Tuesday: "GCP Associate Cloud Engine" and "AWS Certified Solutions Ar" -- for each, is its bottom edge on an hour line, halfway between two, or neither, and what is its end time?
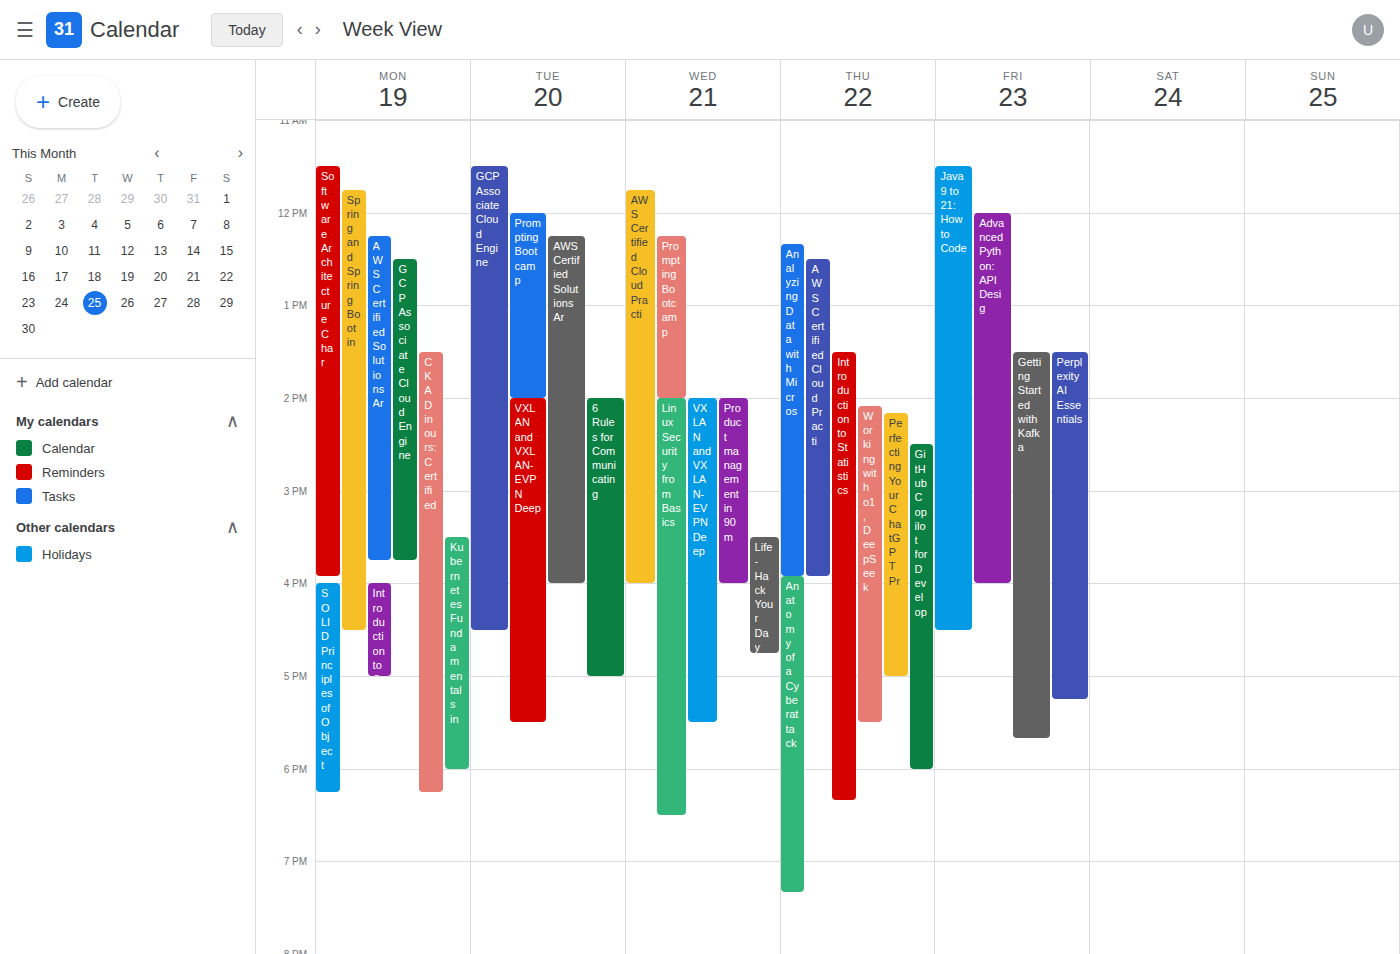
"GCP Associate Cloud Engine": 4:30 PM, halfway between the 4 PM and 5 PM lines. "AWS Certified Solutions Ar": 4:00 PM, exactly on the 4 PM line.